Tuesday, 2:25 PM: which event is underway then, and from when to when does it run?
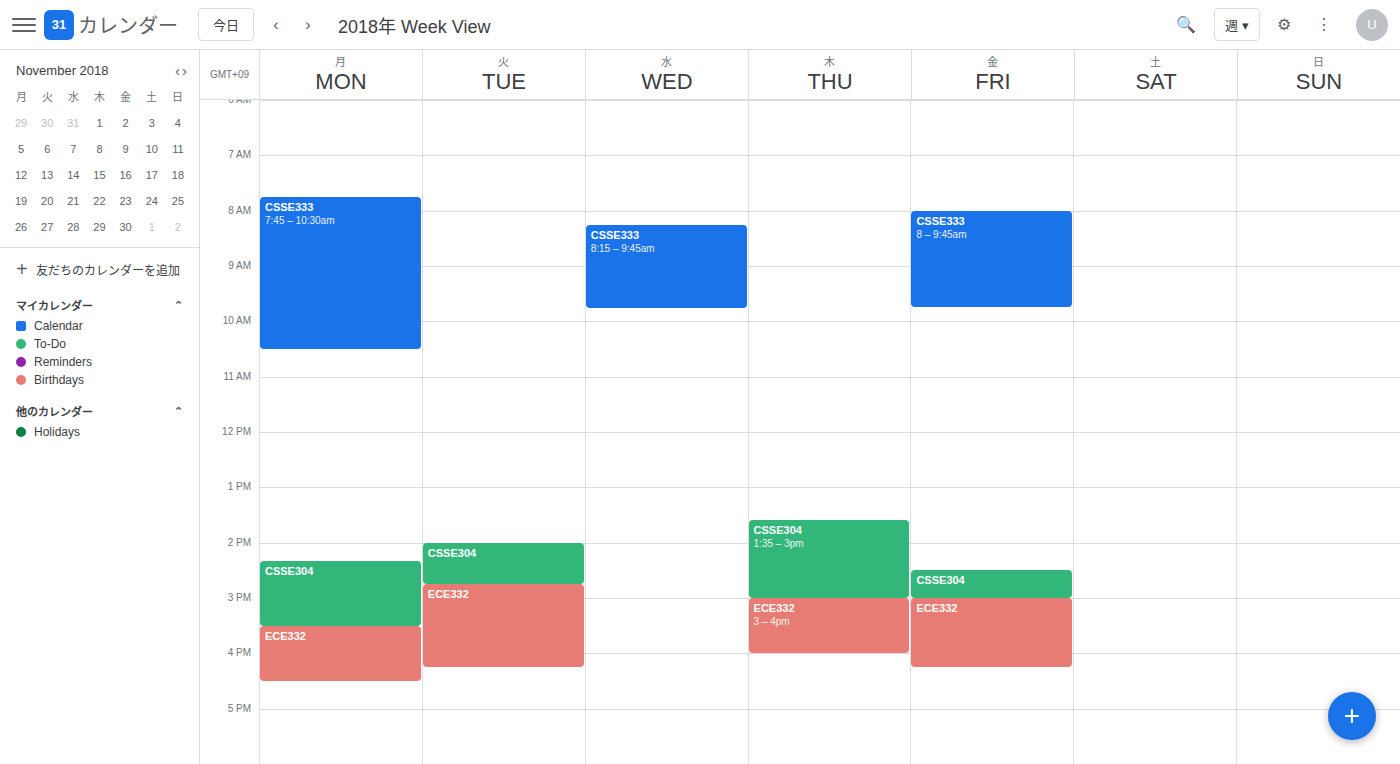
"CSSE304", 2:00 PM to 2:45 PM